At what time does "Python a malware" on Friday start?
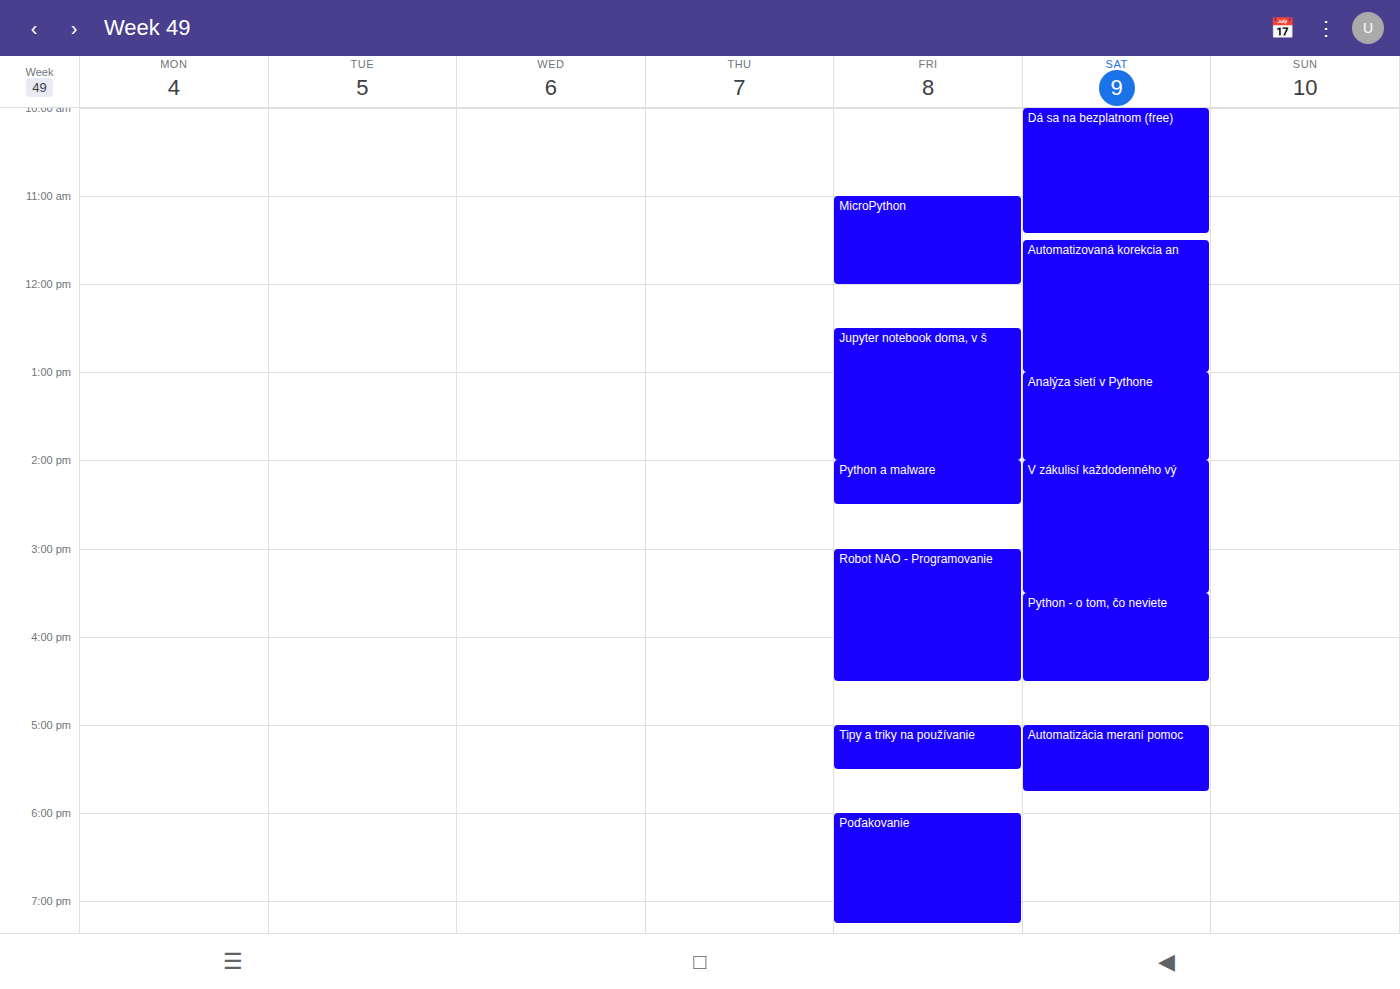
2:00 PM